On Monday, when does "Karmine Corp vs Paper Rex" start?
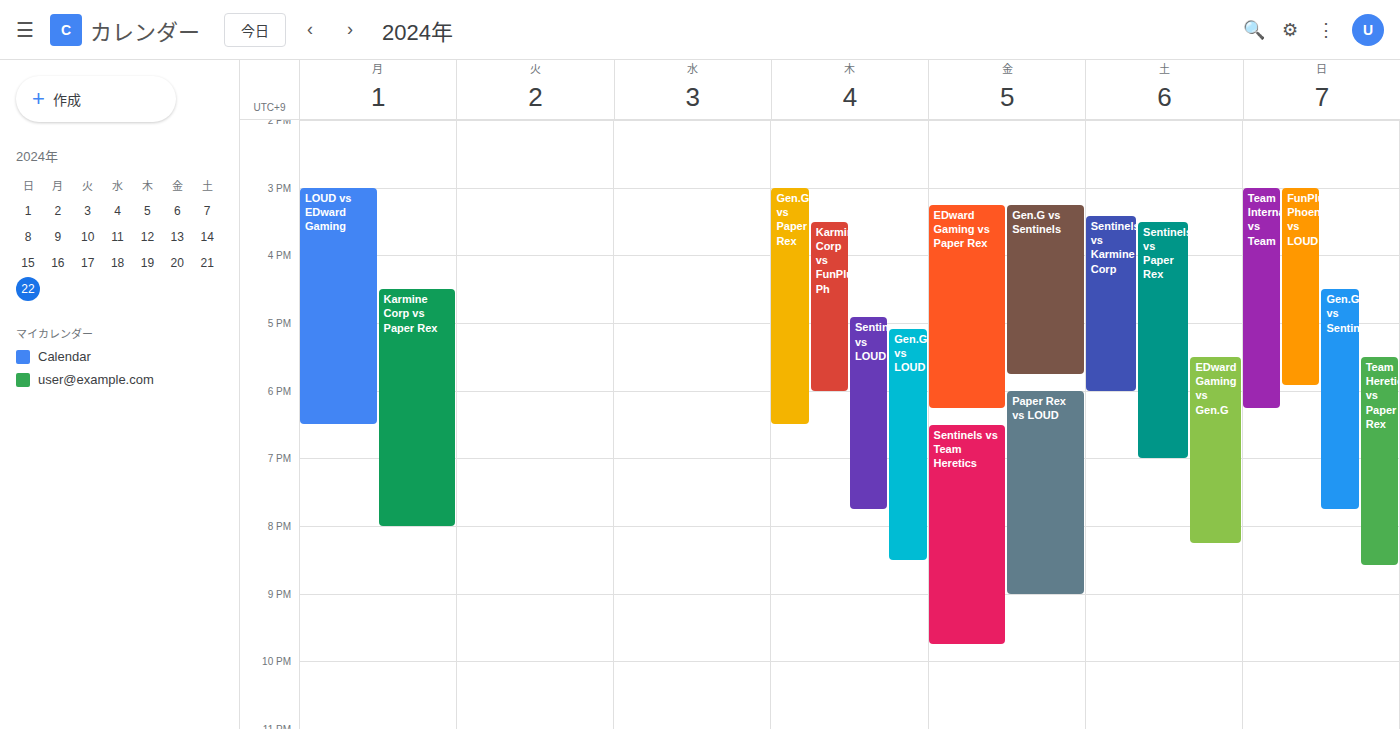
4:30 PM